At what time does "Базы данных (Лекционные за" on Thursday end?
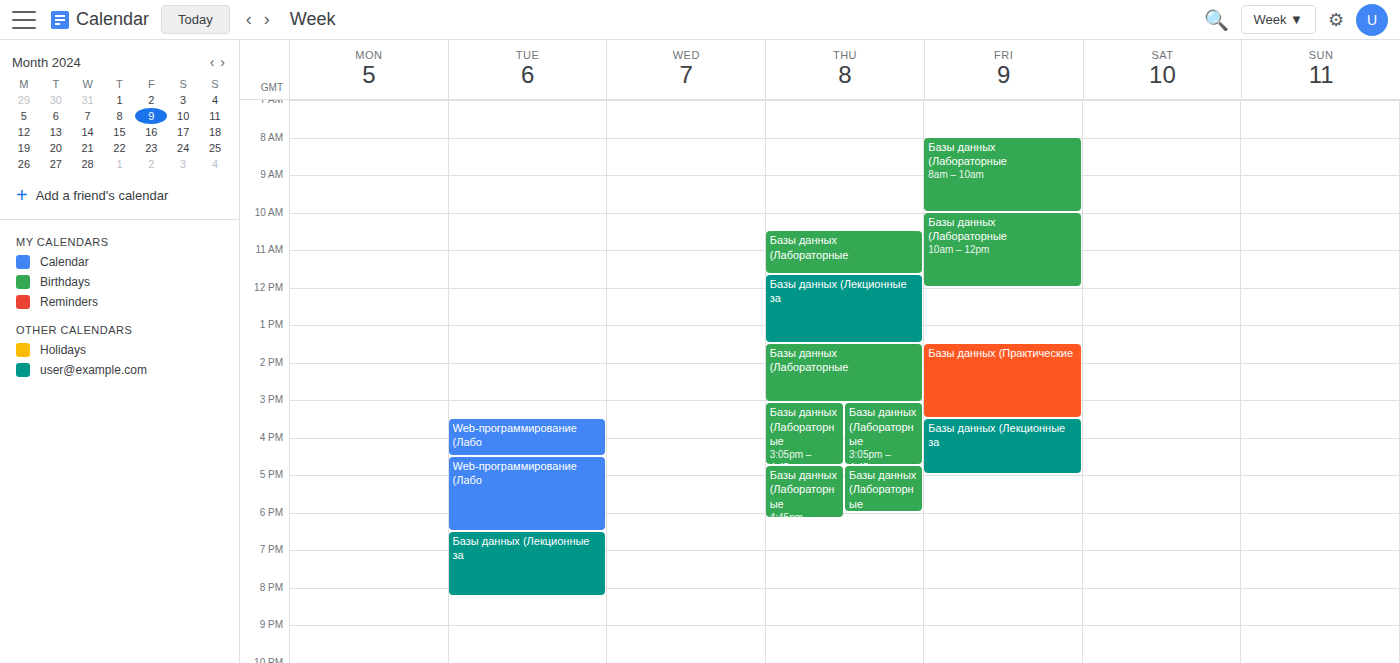
1:30 PM